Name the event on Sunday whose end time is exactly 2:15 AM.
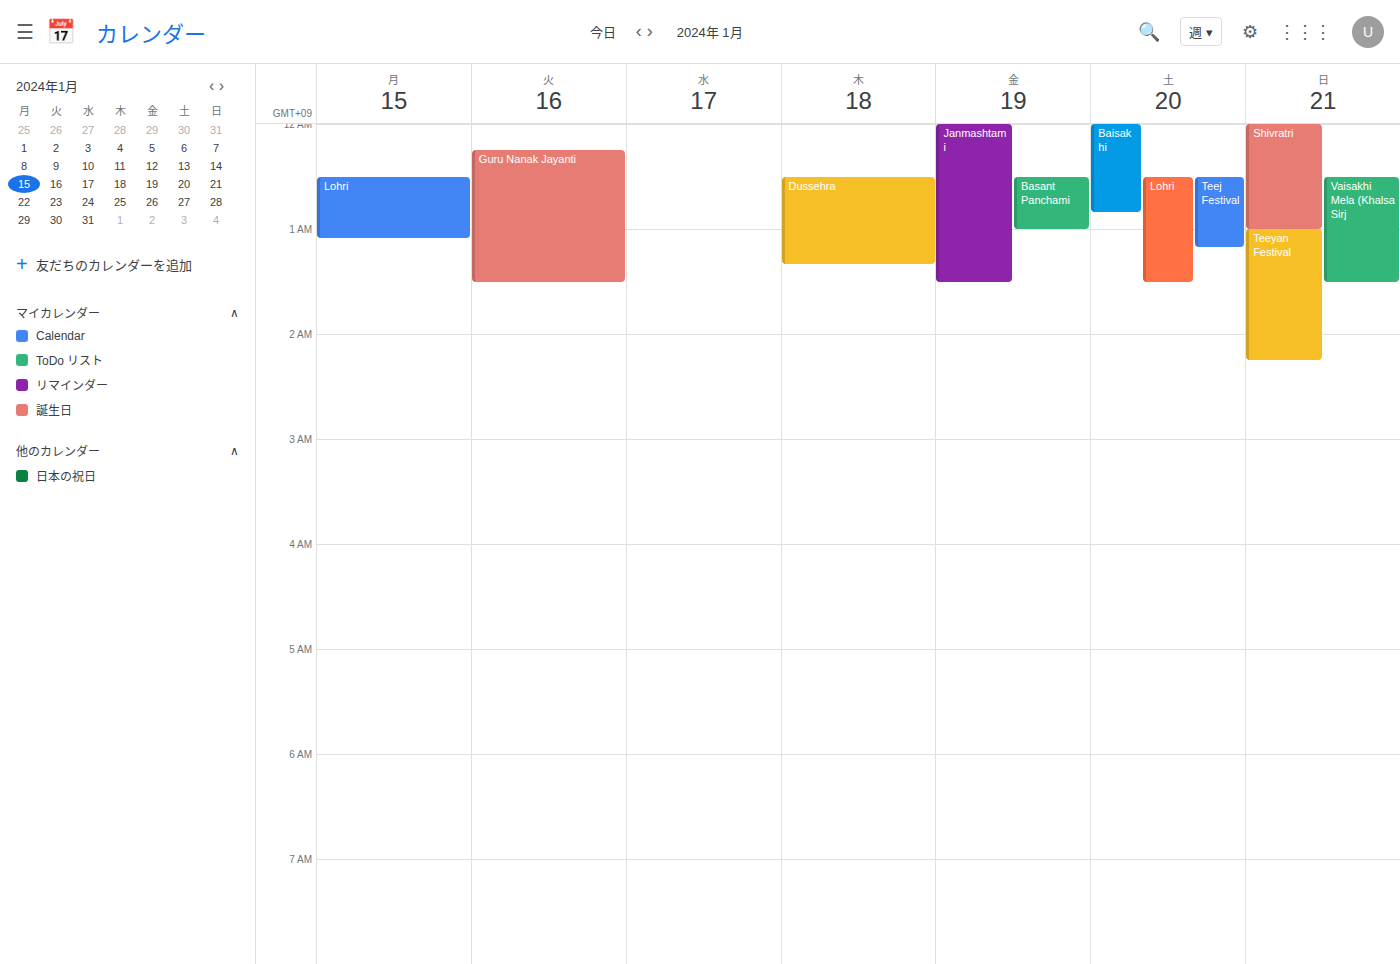
"Teeyan Festival"